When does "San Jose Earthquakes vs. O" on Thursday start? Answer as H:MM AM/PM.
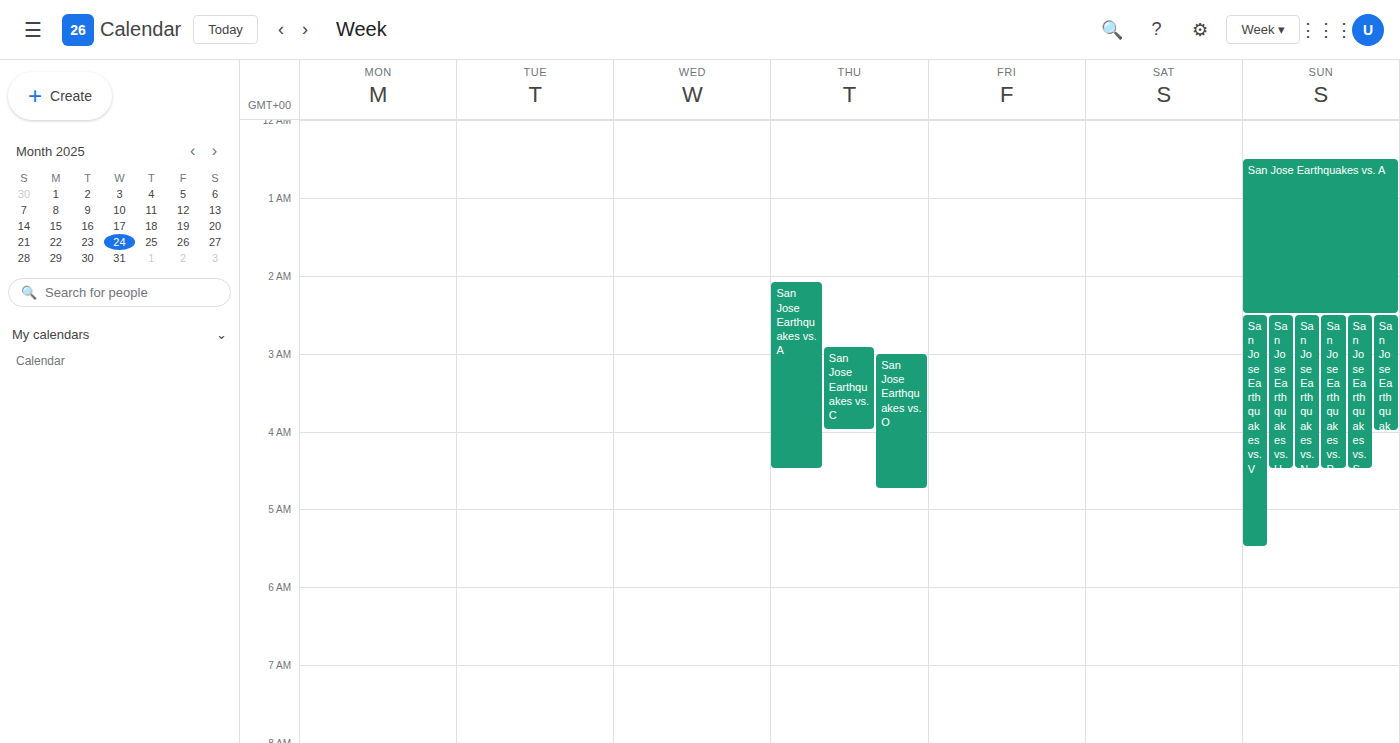
3:00 AM